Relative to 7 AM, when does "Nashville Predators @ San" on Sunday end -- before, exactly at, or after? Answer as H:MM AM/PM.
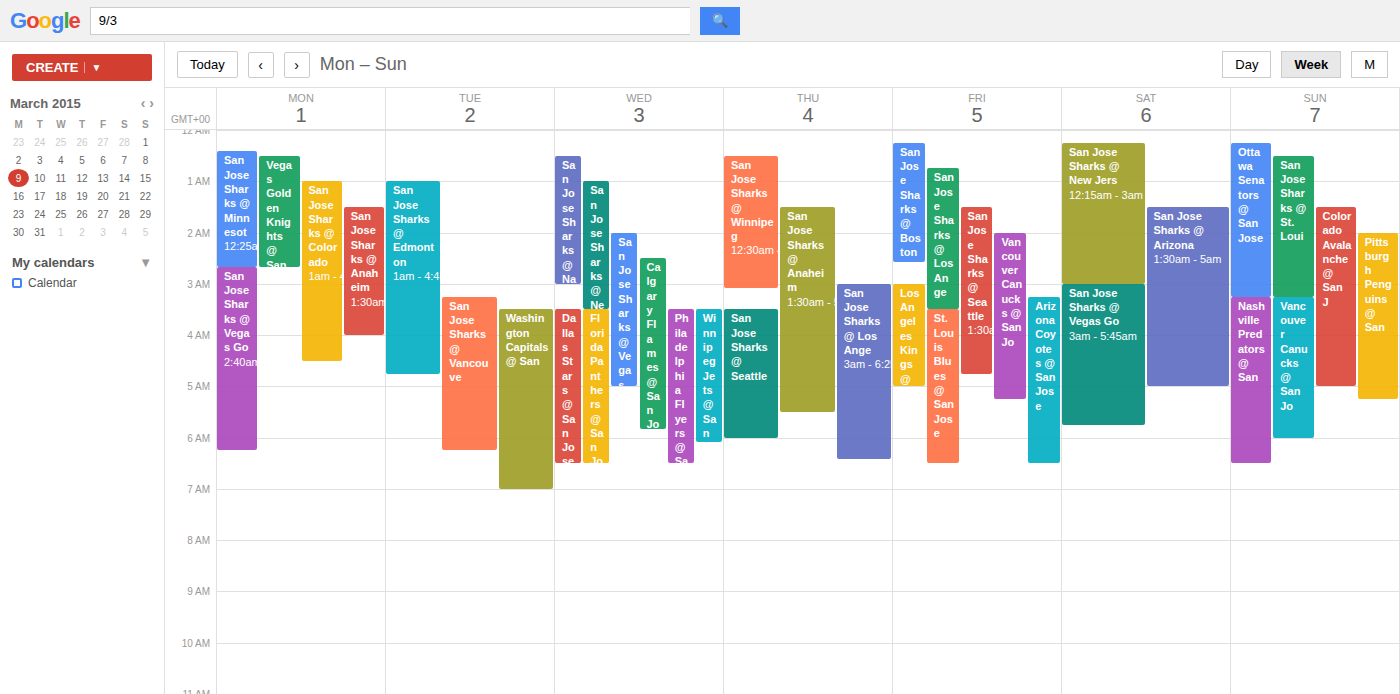
6:30 AM -- before 7 AM, 30 minutes above the 7 AM line.